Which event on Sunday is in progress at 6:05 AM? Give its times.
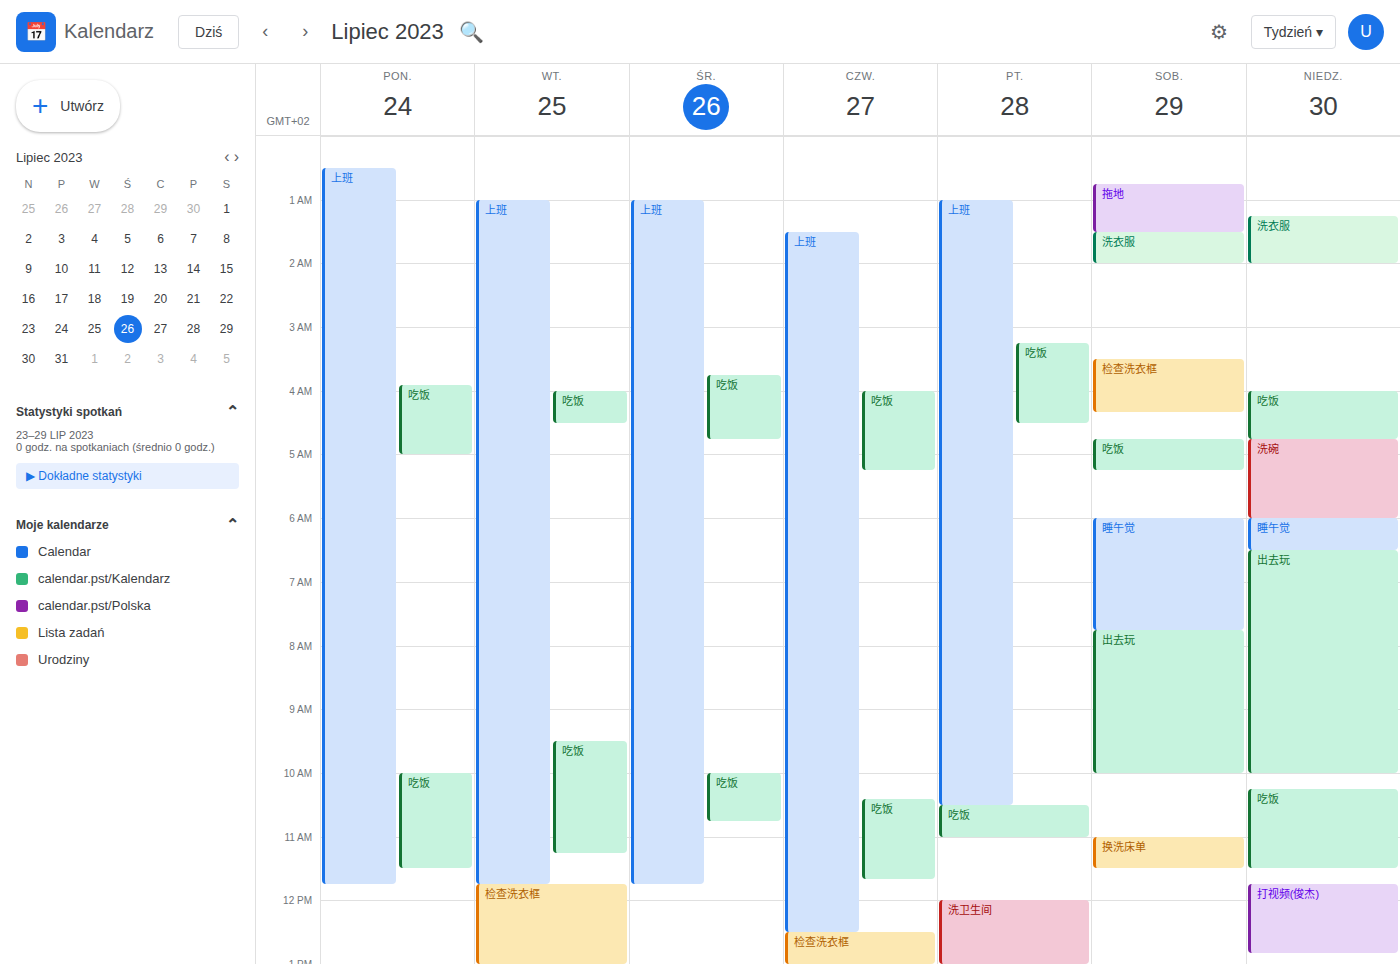
"睡午觉", 6:00 AM to 6:30 AM